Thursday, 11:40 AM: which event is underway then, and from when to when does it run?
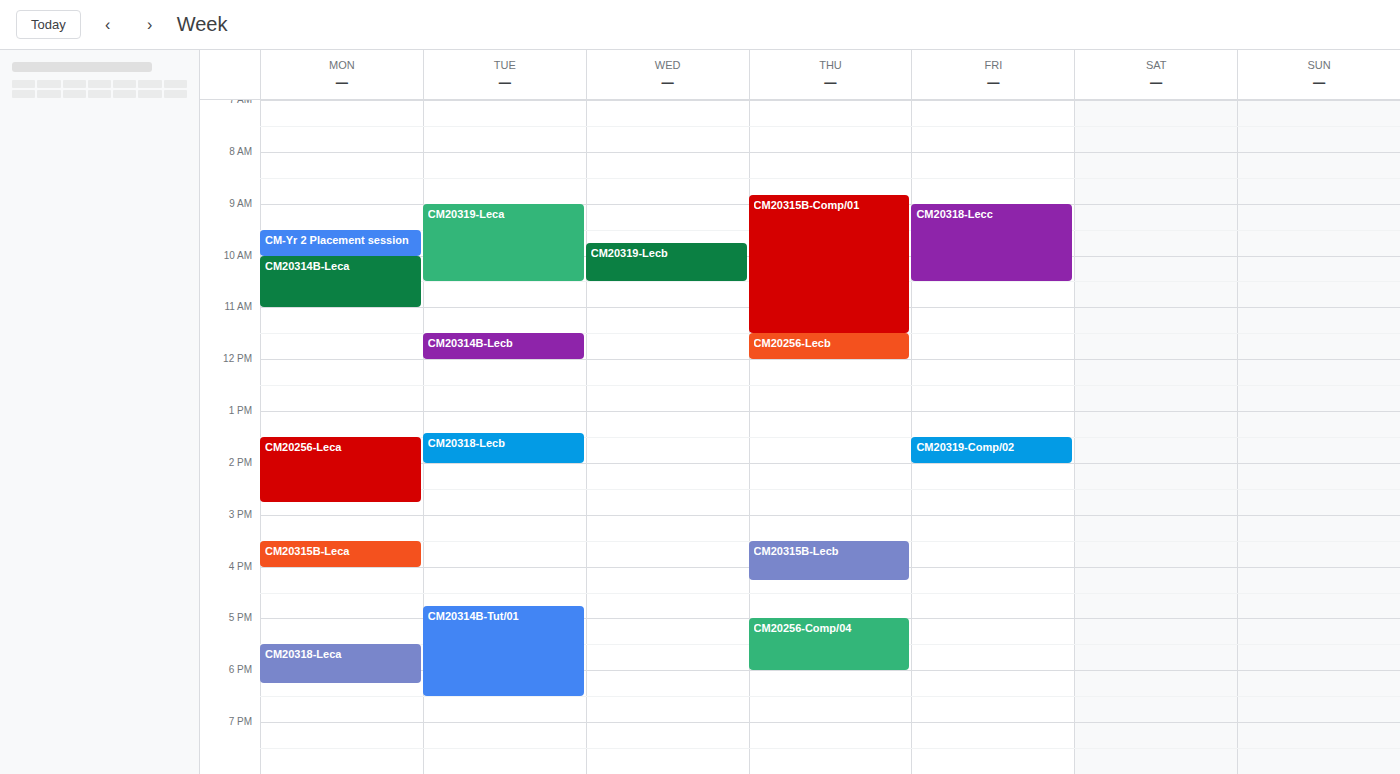
"CM20256-Lecb", 11:30 AM to 12:00 PM